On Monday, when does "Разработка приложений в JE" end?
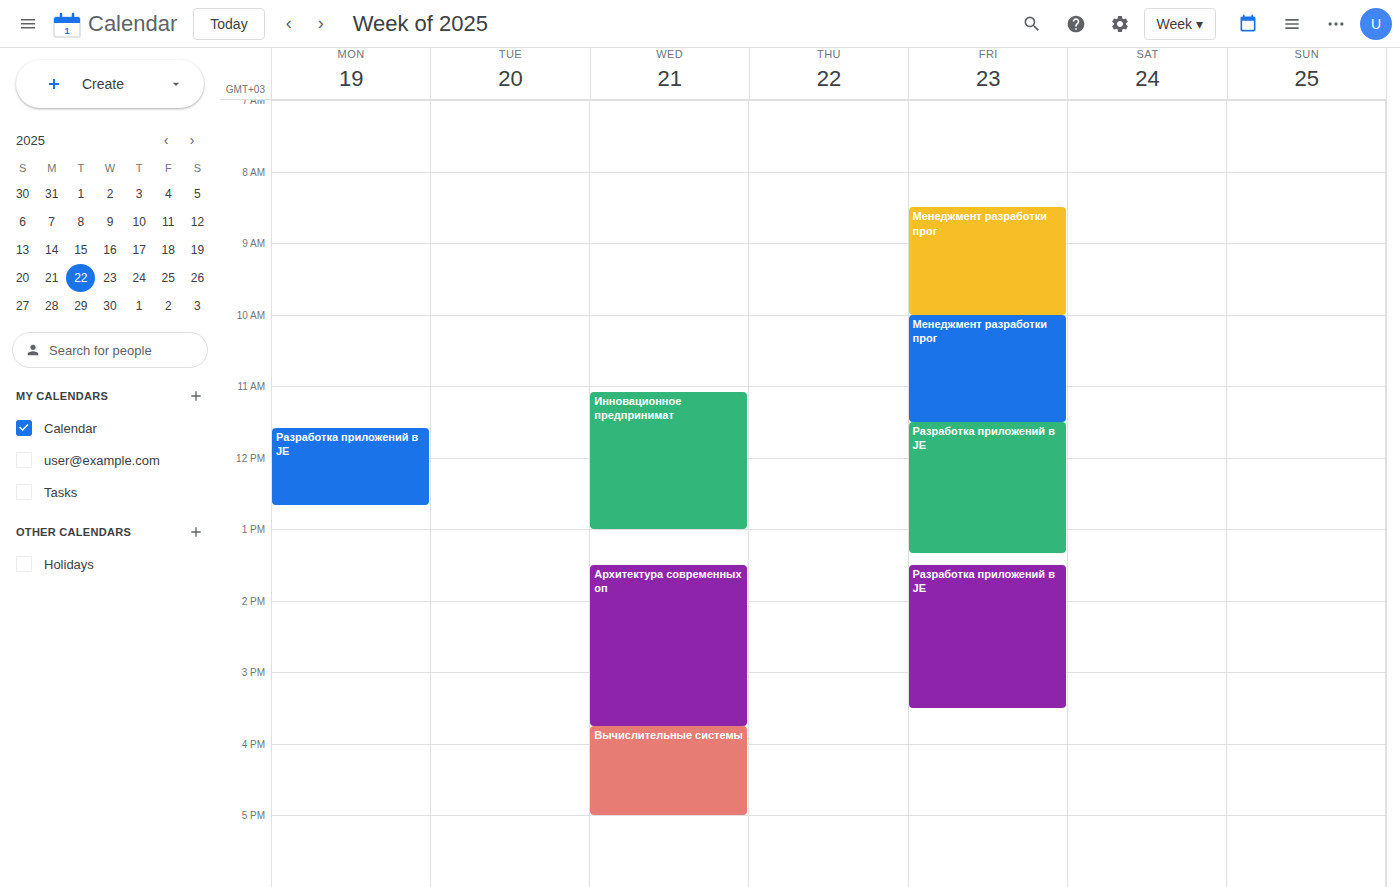
12:40 PM